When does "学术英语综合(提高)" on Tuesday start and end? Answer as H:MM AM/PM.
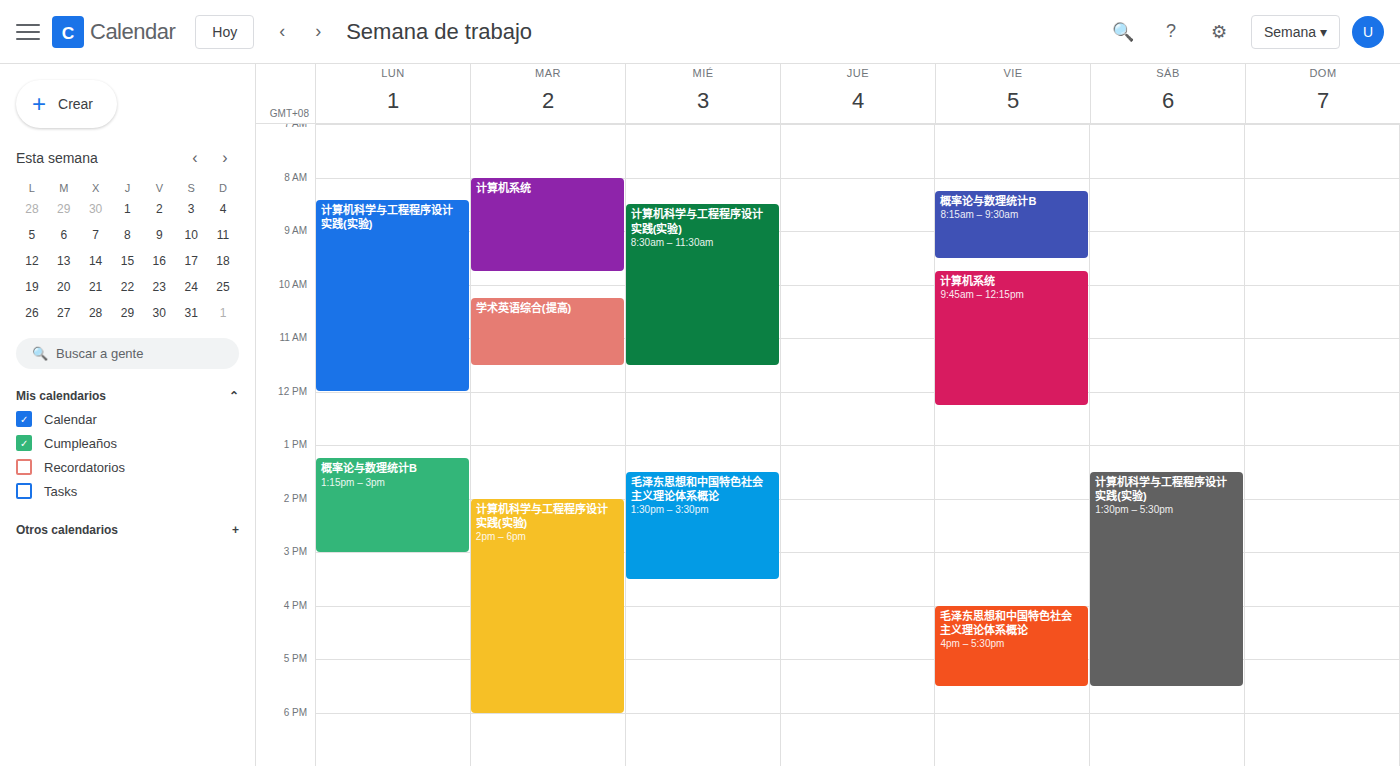
10:15 AM to 11:30 AM